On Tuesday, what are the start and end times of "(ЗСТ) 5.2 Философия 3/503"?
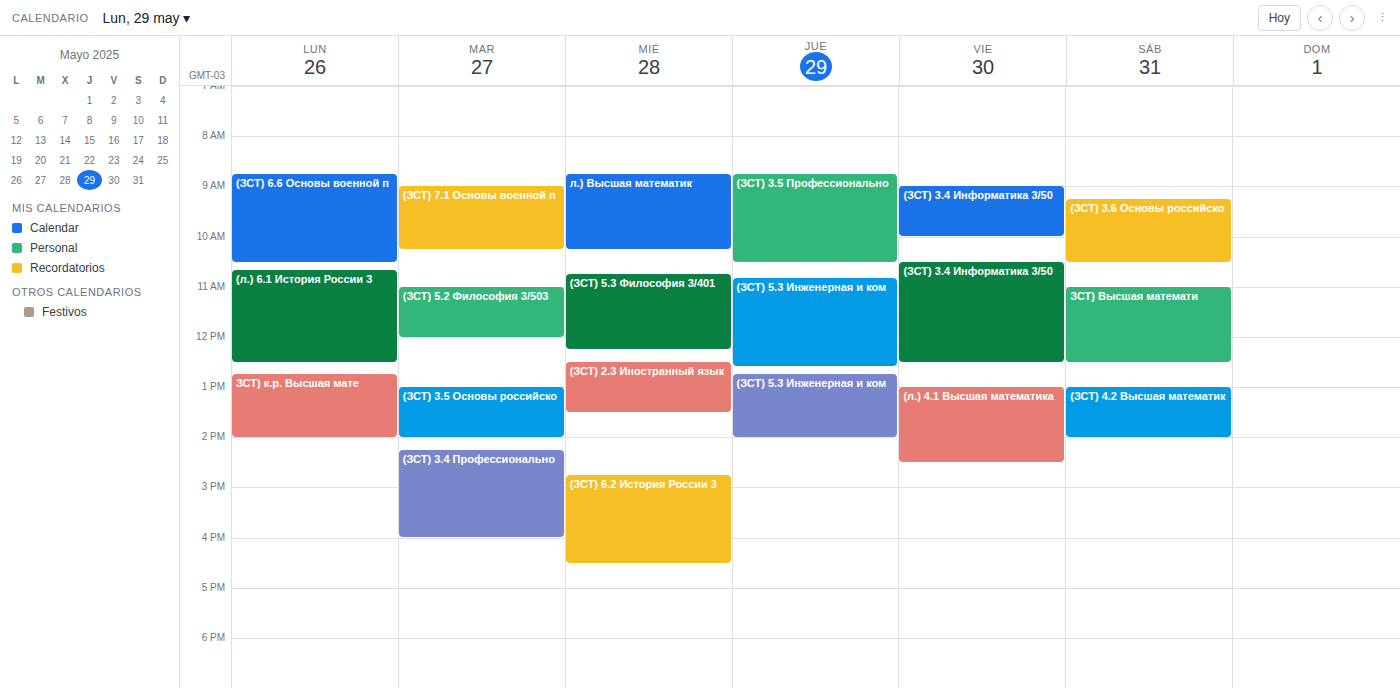
11:00 AM to 12:00 PM